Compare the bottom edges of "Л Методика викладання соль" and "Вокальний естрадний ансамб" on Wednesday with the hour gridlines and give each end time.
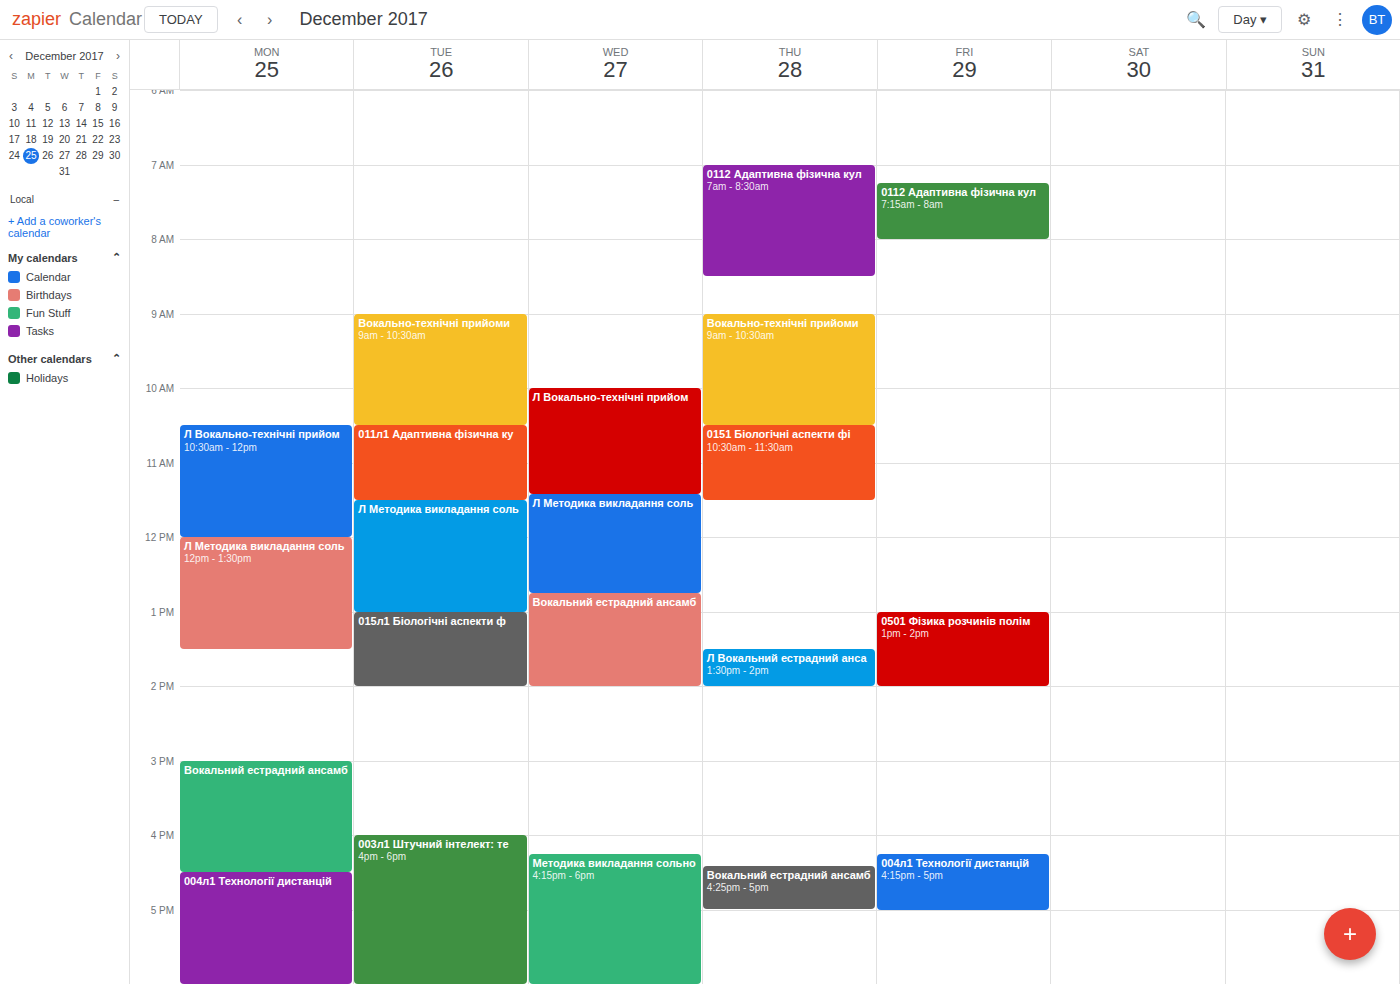
"Л Методика викладання соль": 12:45 PM, neither: three quarters of the way from the 12 PM line to the 1 PM line. "Вокальний естрадний ансамб": 2:00 PM, exactly on the 2 PM line.